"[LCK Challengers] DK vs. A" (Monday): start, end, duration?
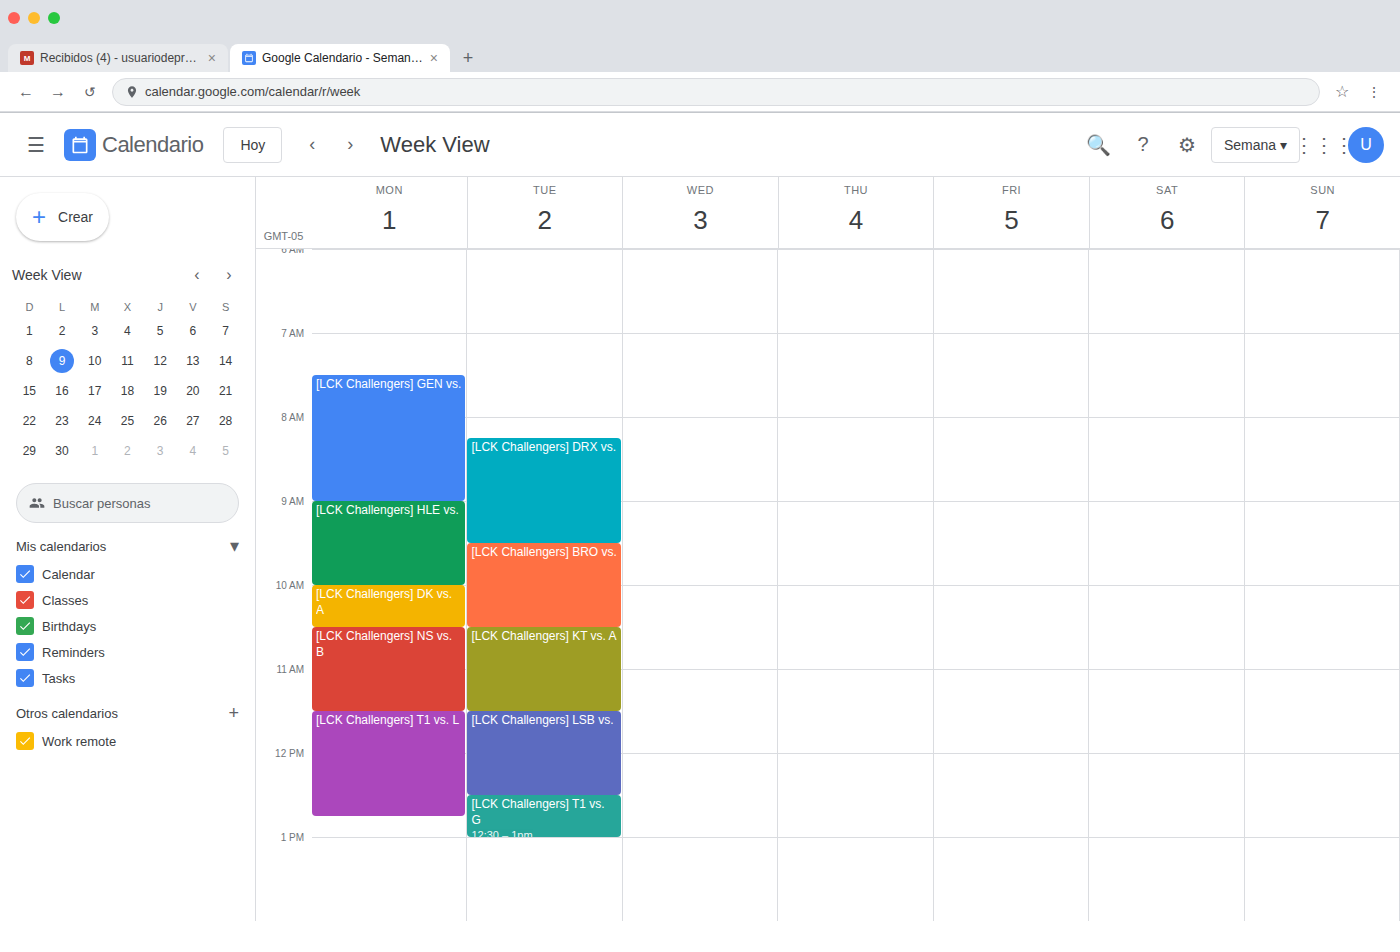
10:00 AM to 10:30 AM, 30 minutes